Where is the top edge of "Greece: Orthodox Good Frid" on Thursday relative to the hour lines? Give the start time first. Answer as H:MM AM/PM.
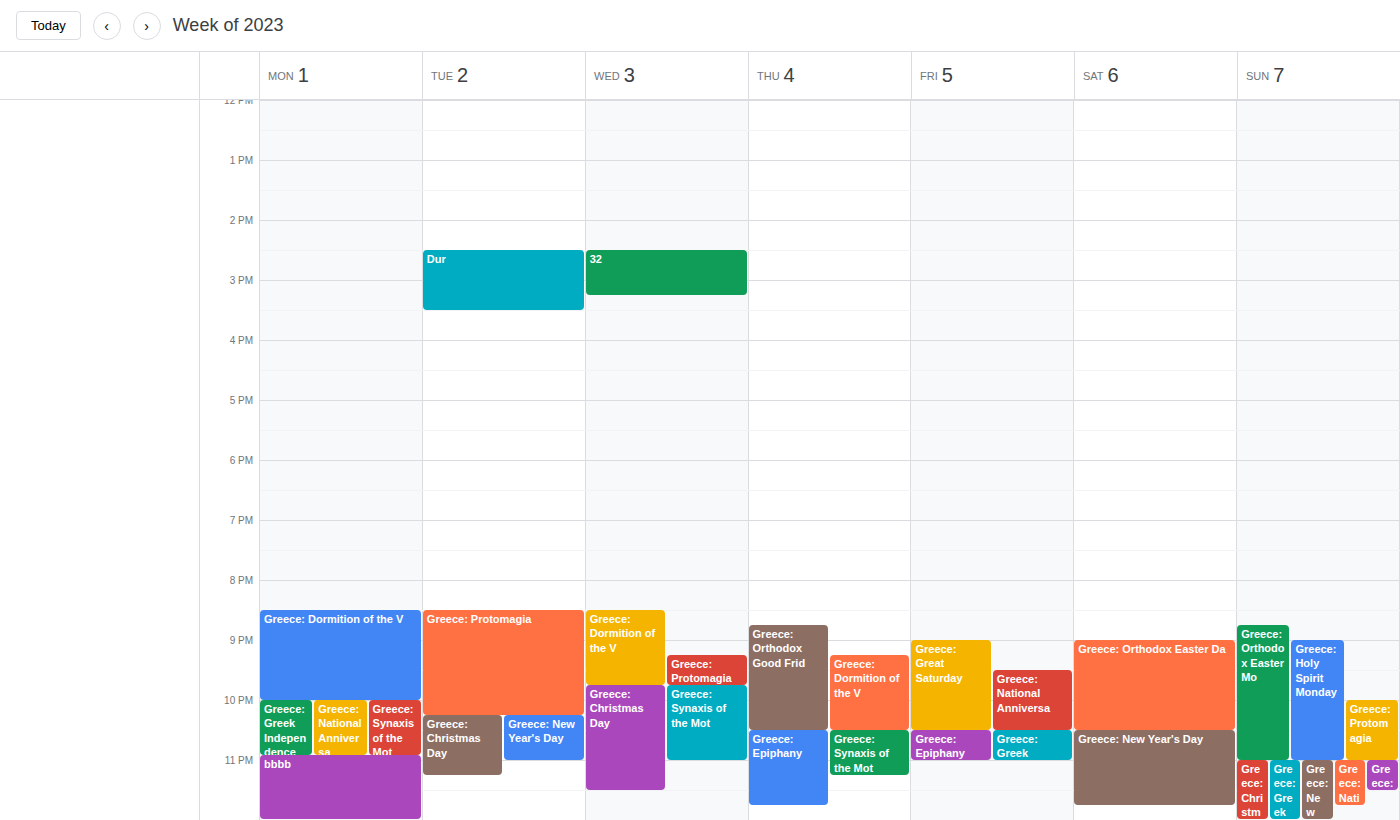
8:45 PM -- neither: three quarters of the way from the 8 PM line to the 9 PM line.